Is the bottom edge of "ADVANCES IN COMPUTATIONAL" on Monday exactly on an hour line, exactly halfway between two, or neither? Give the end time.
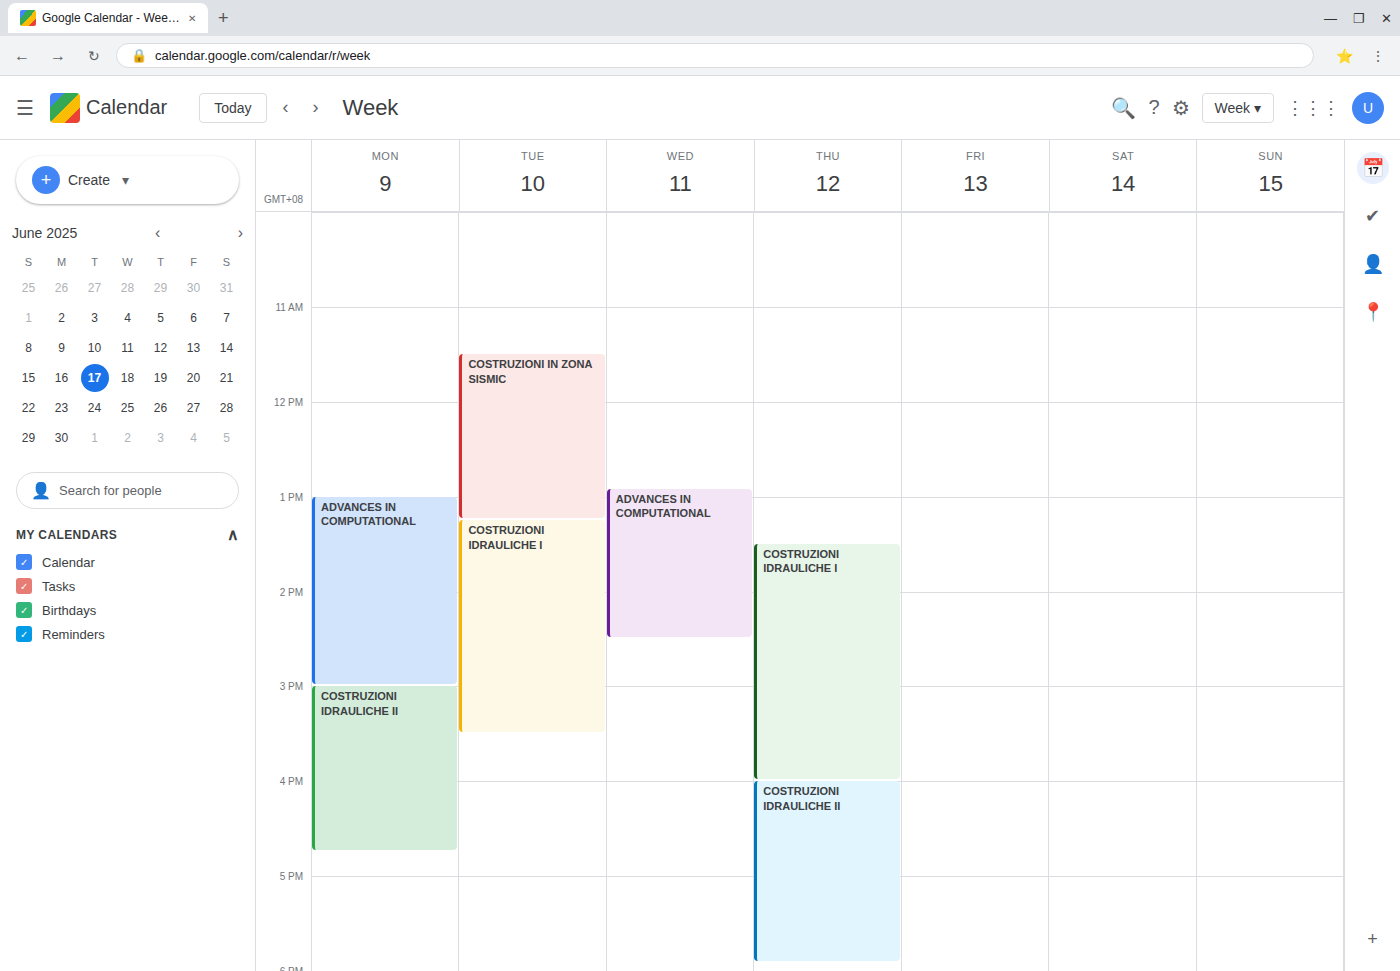
3:00 PM -- exactly on the 3 PM line.